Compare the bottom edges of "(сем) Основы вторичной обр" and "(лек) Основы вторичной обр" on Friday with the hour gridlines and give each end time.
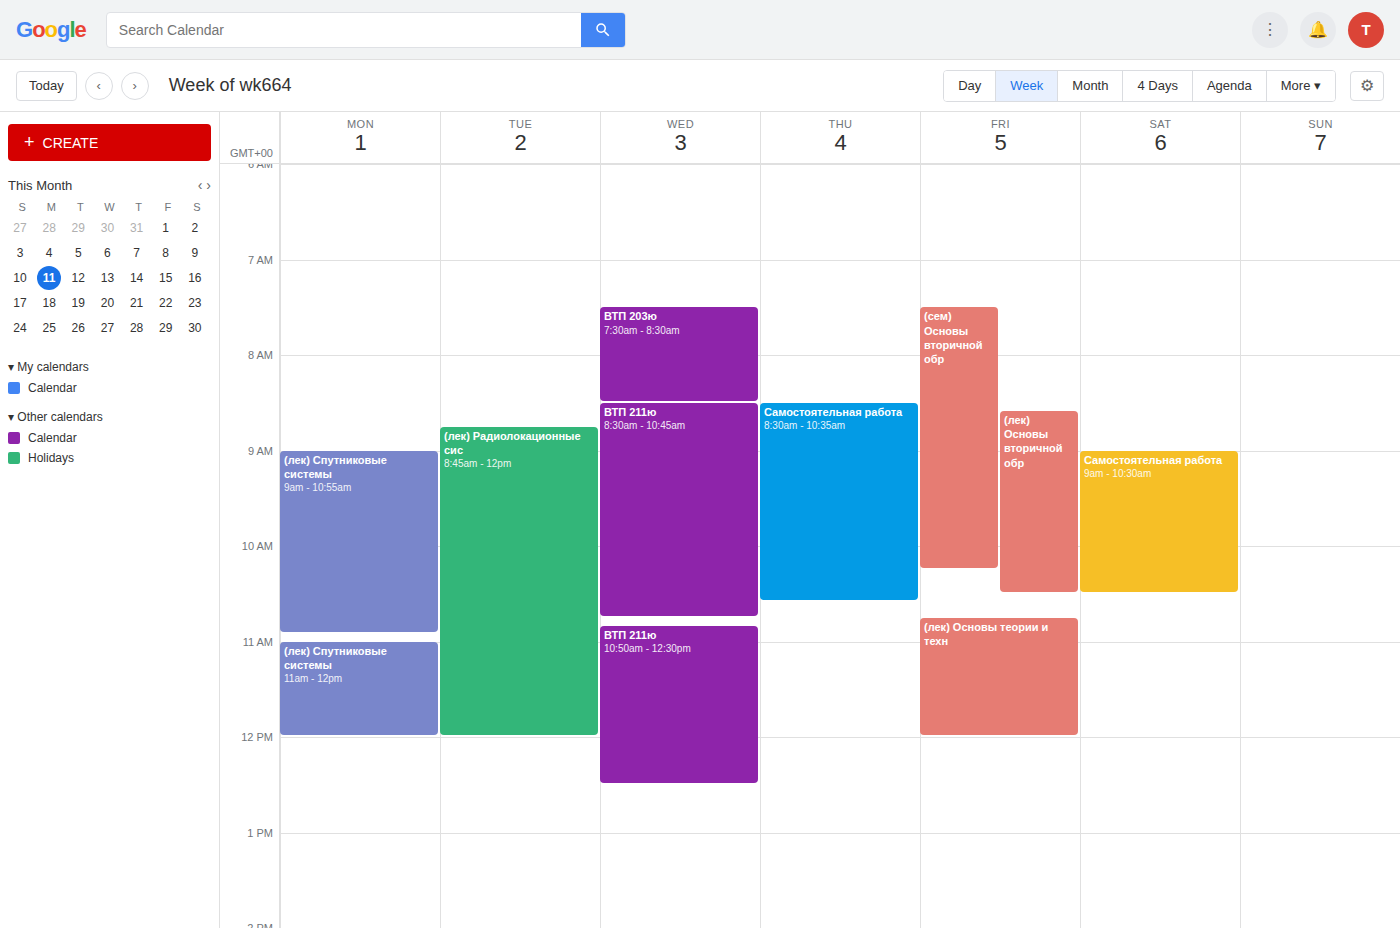
"(сем) Основы вторичной обр": 10:15, neither: a quarter of the way from the 10:00 line to the 11:00 line. "(лек) Основы вторичной обр": 10:30, halfway between the 10:00 and 11:00 lines.